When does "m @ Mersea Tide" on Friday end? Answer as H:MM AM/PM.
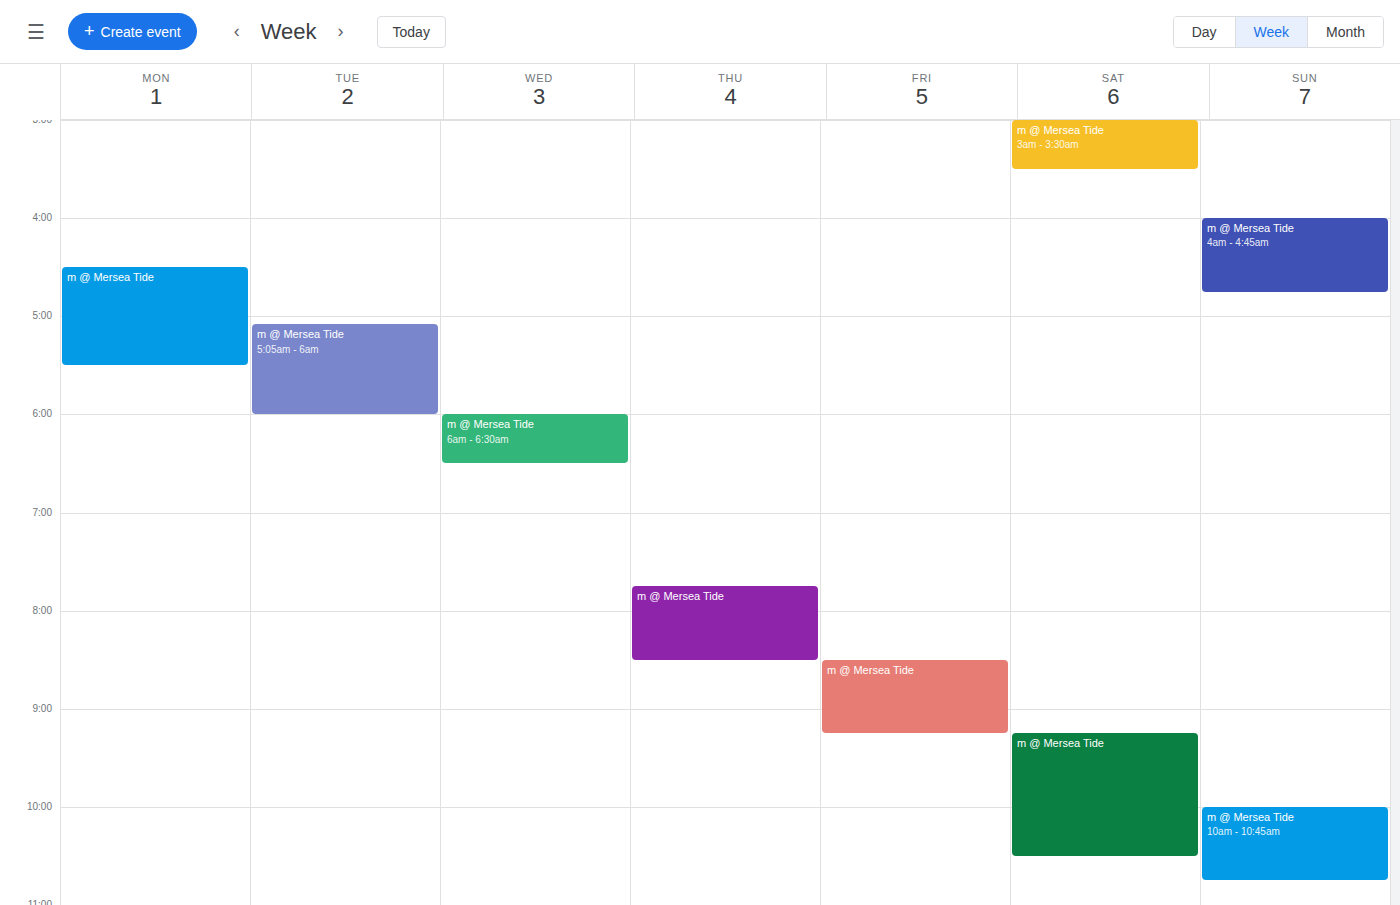
9:15 AM